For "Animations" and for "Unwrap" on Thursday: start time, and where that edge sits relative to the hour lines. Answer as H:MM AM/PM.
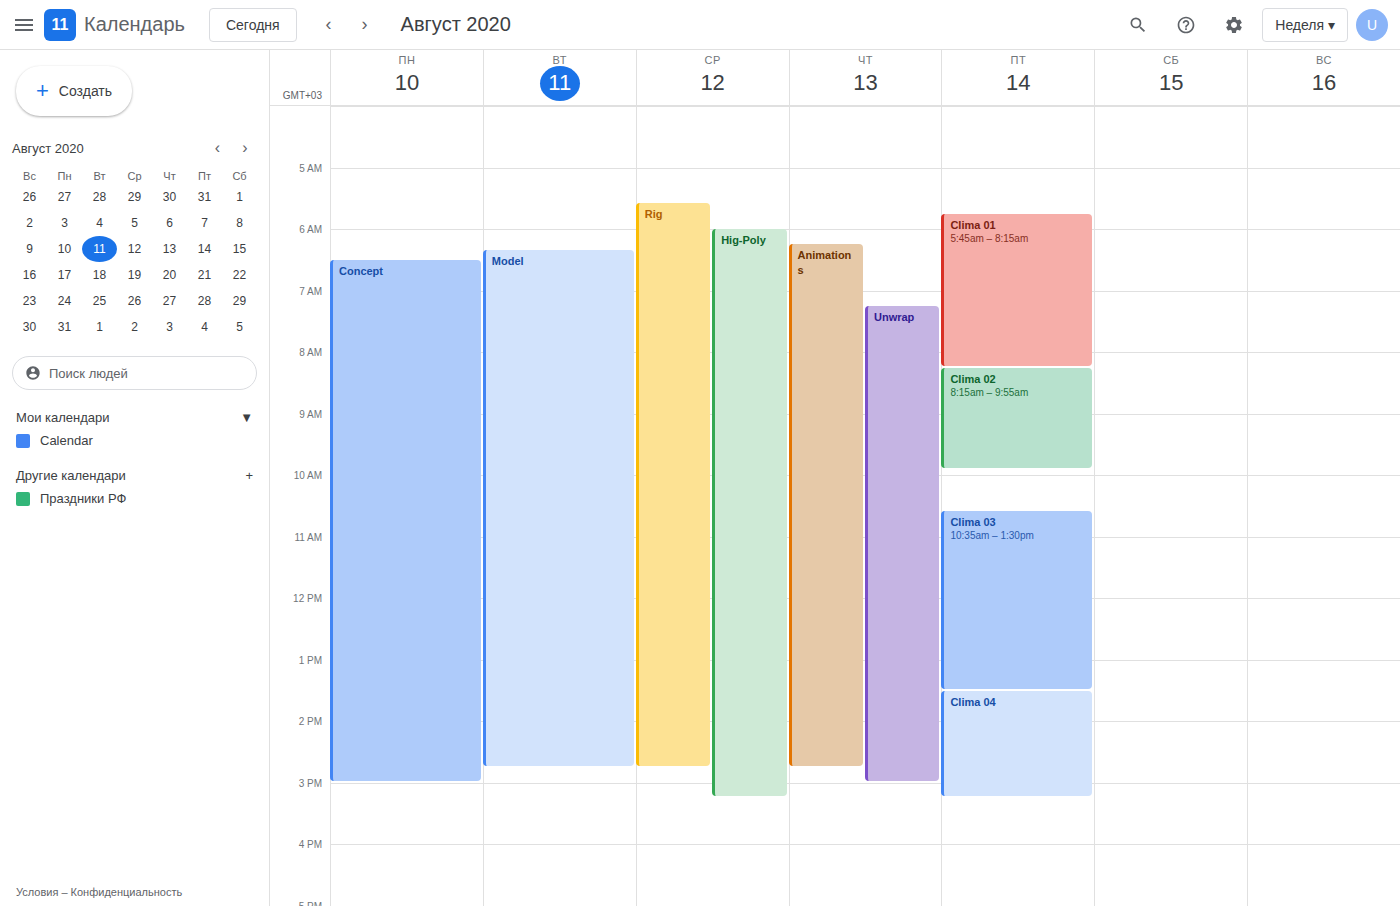
"Animations": 6:15 AM, neither: a quarter of the way from the 6 AM line to the 7 AM line. "Unwrap": 7:15 AM, neither: a quarter of the way from the 7 AM line to the 8 AM line.